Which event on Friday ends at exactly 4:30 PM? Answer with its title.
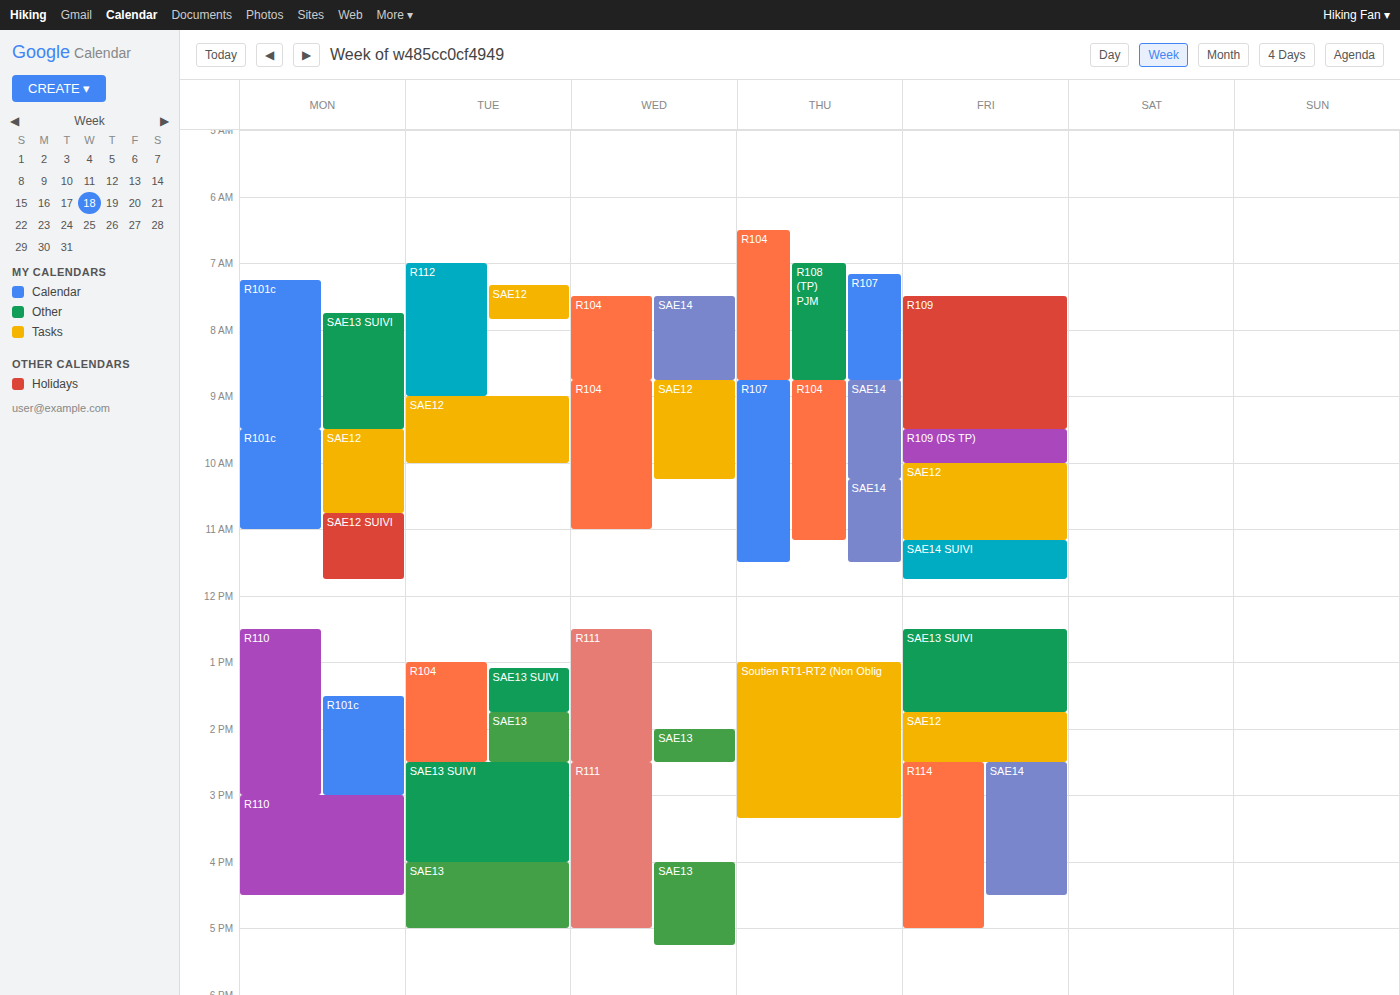
"SAE14"